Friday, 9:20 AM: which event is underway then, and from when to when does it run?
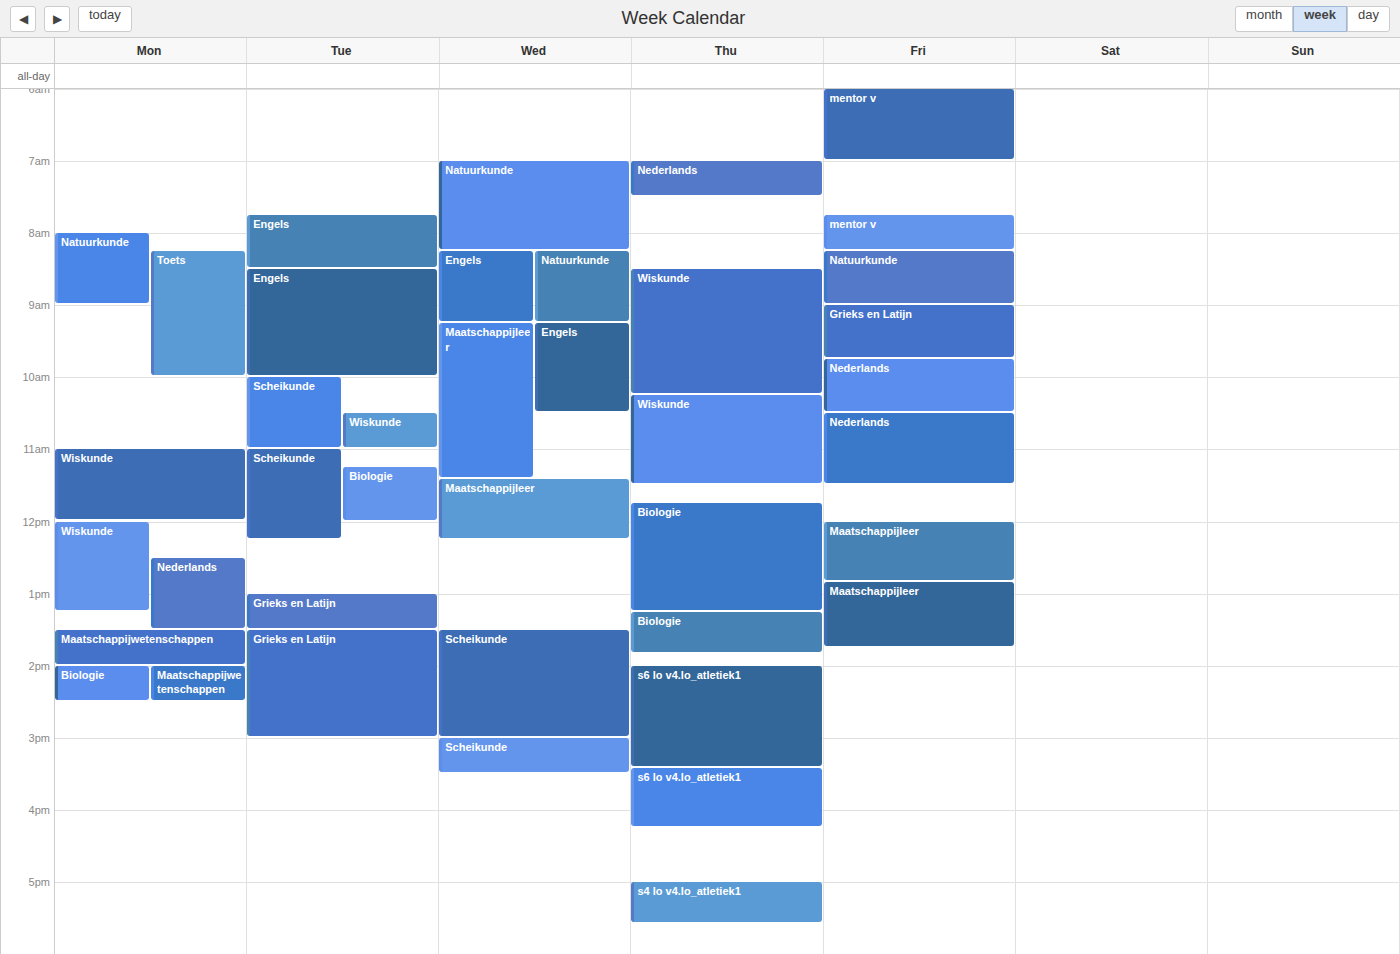
"Grieks en Latijn", 9:00 AM to 9:45 AM